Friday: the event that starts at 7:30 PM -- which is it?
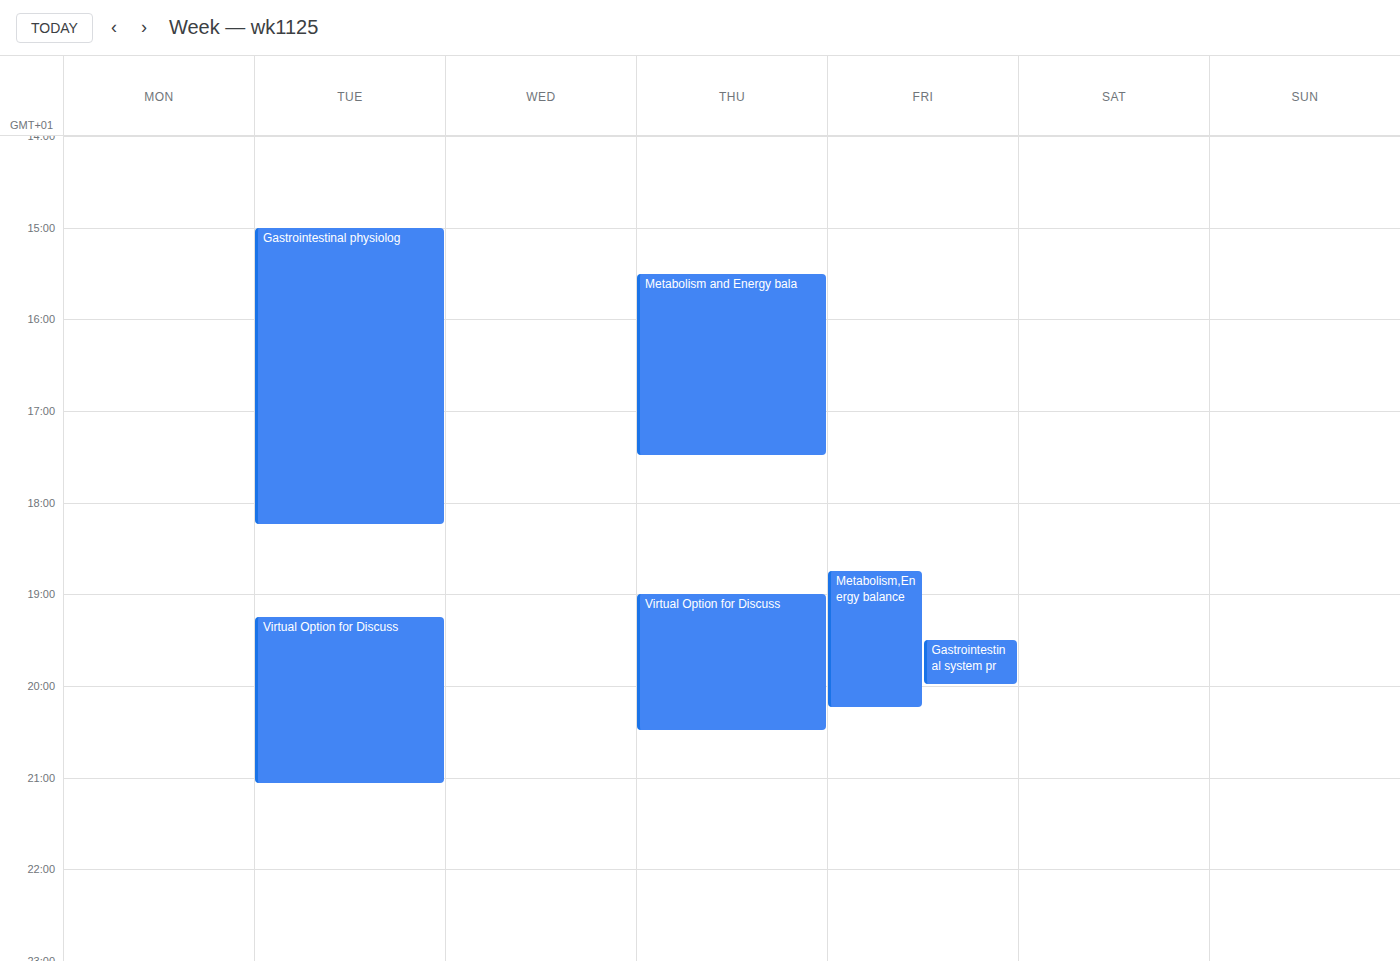
"Gastrointestinal system pr"